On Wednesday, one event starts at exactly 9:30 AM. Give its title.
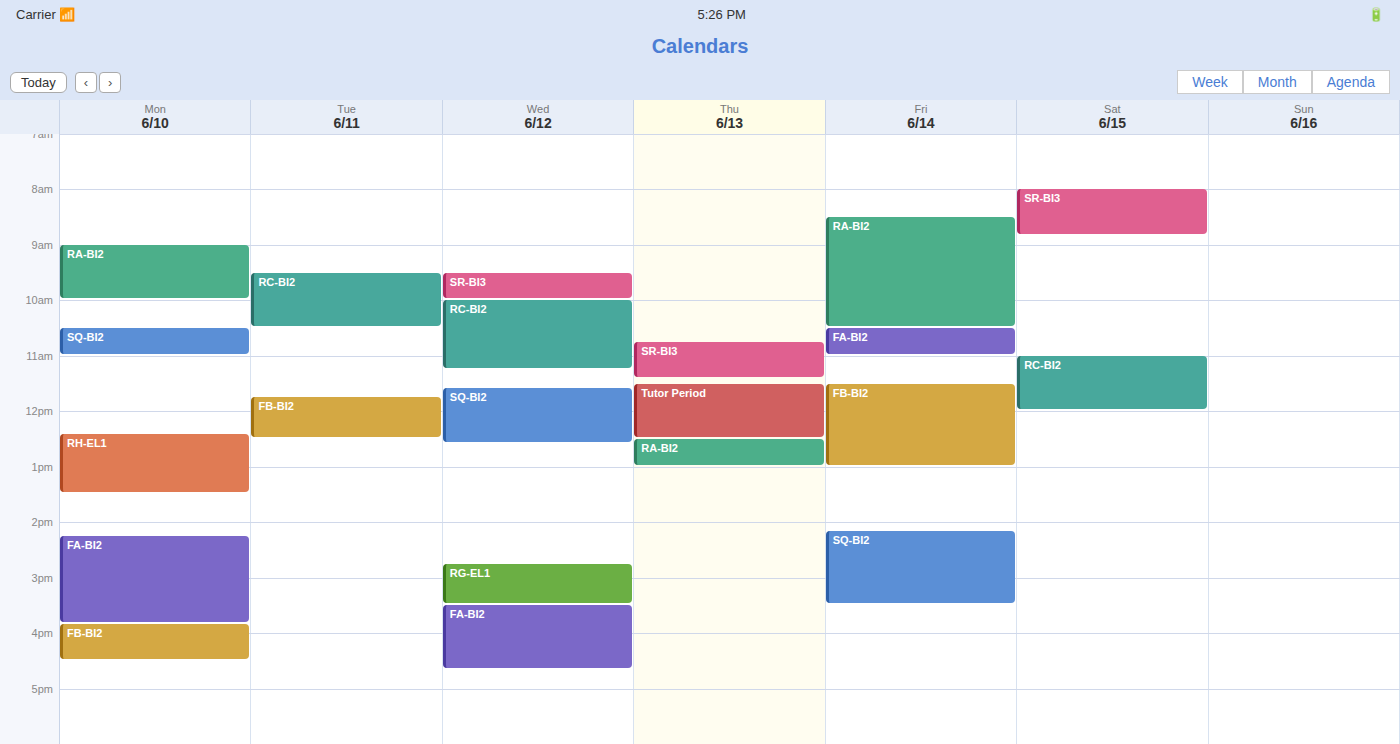
"SR-BI3"